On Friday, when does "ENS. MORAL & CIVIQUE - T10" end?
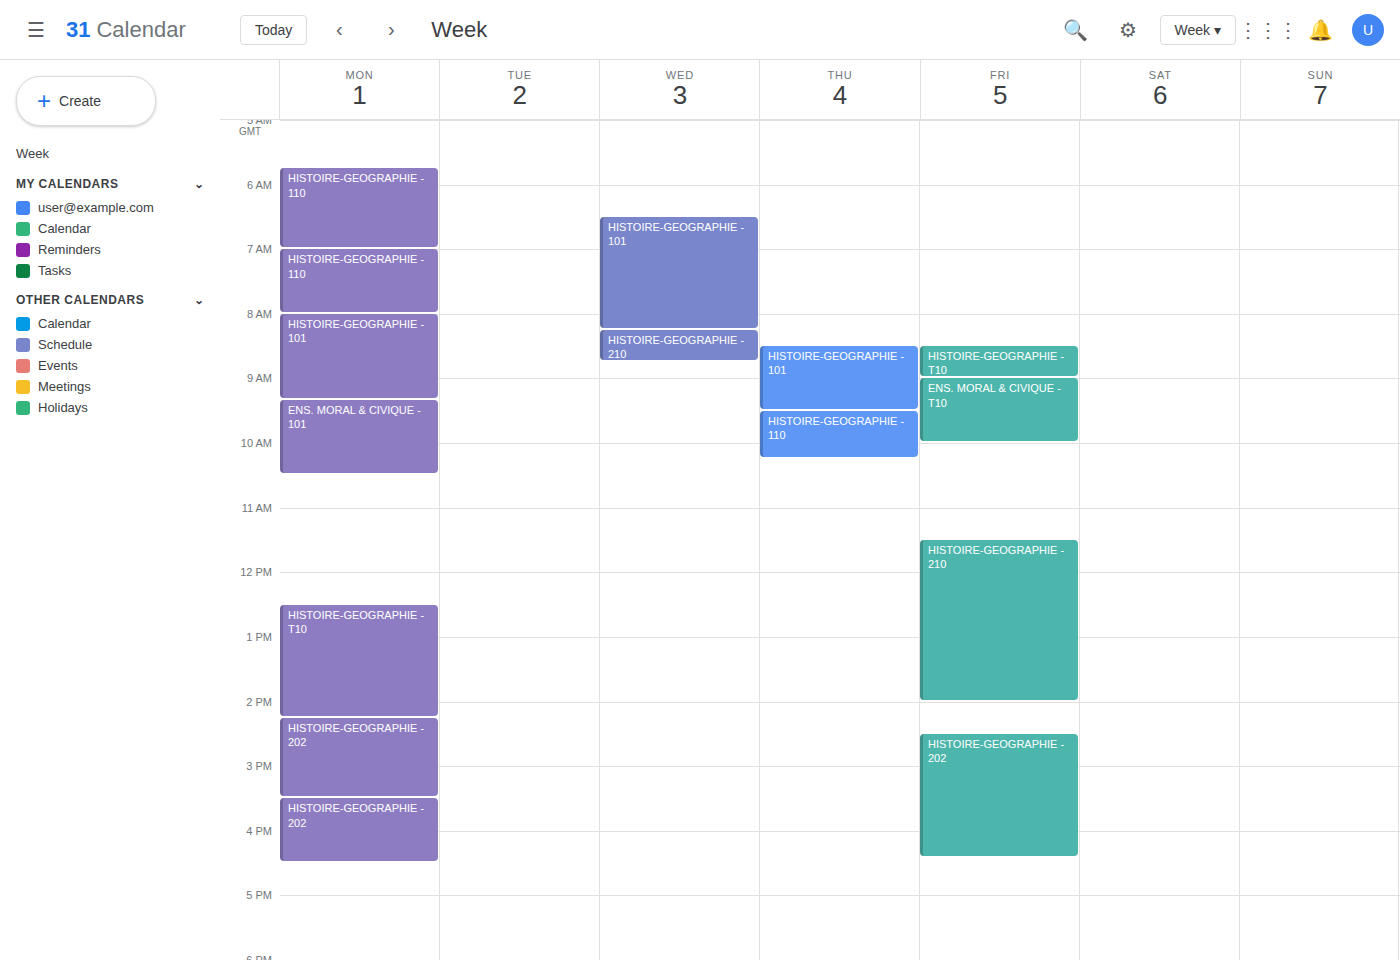
10:00